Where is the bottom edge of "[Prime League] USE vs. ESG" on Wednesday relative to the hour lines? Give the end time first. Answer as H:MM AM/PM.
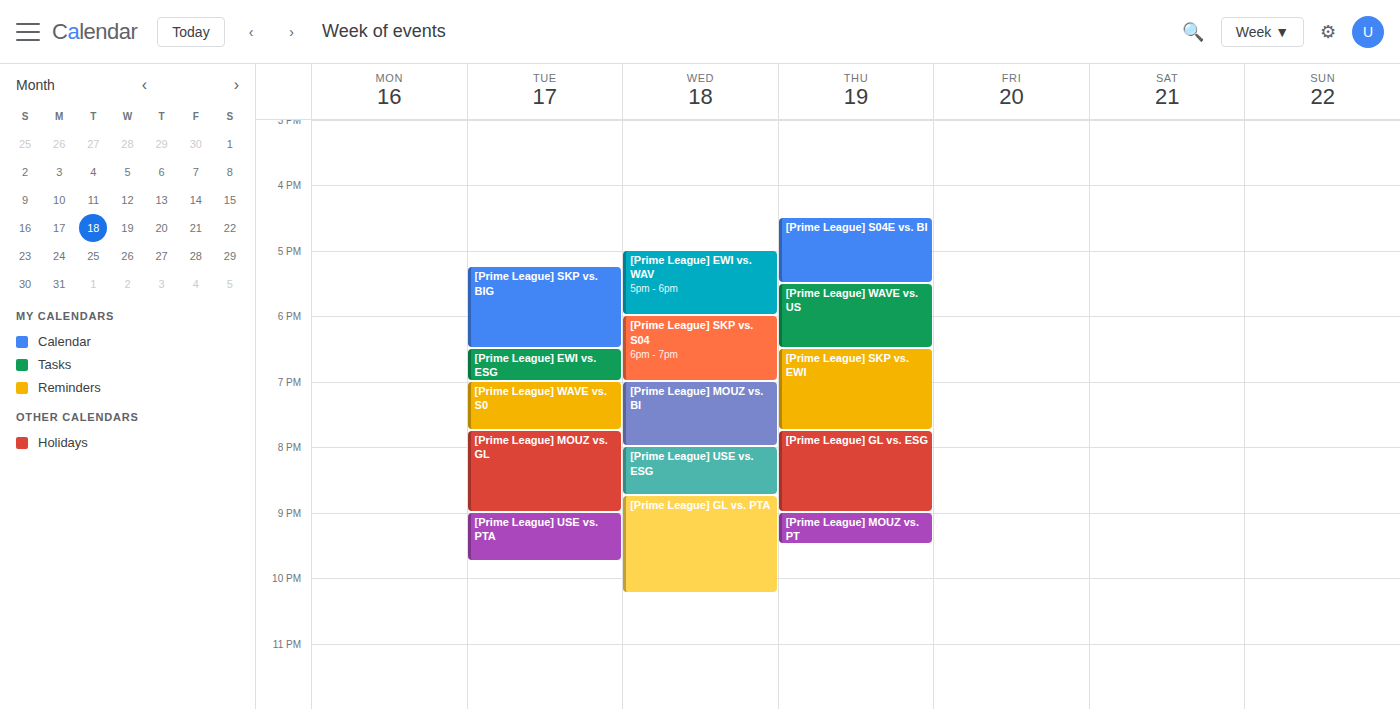
8:45 PM -- neither: three quarters of the way from the 8 PM line to the 9 PM line.